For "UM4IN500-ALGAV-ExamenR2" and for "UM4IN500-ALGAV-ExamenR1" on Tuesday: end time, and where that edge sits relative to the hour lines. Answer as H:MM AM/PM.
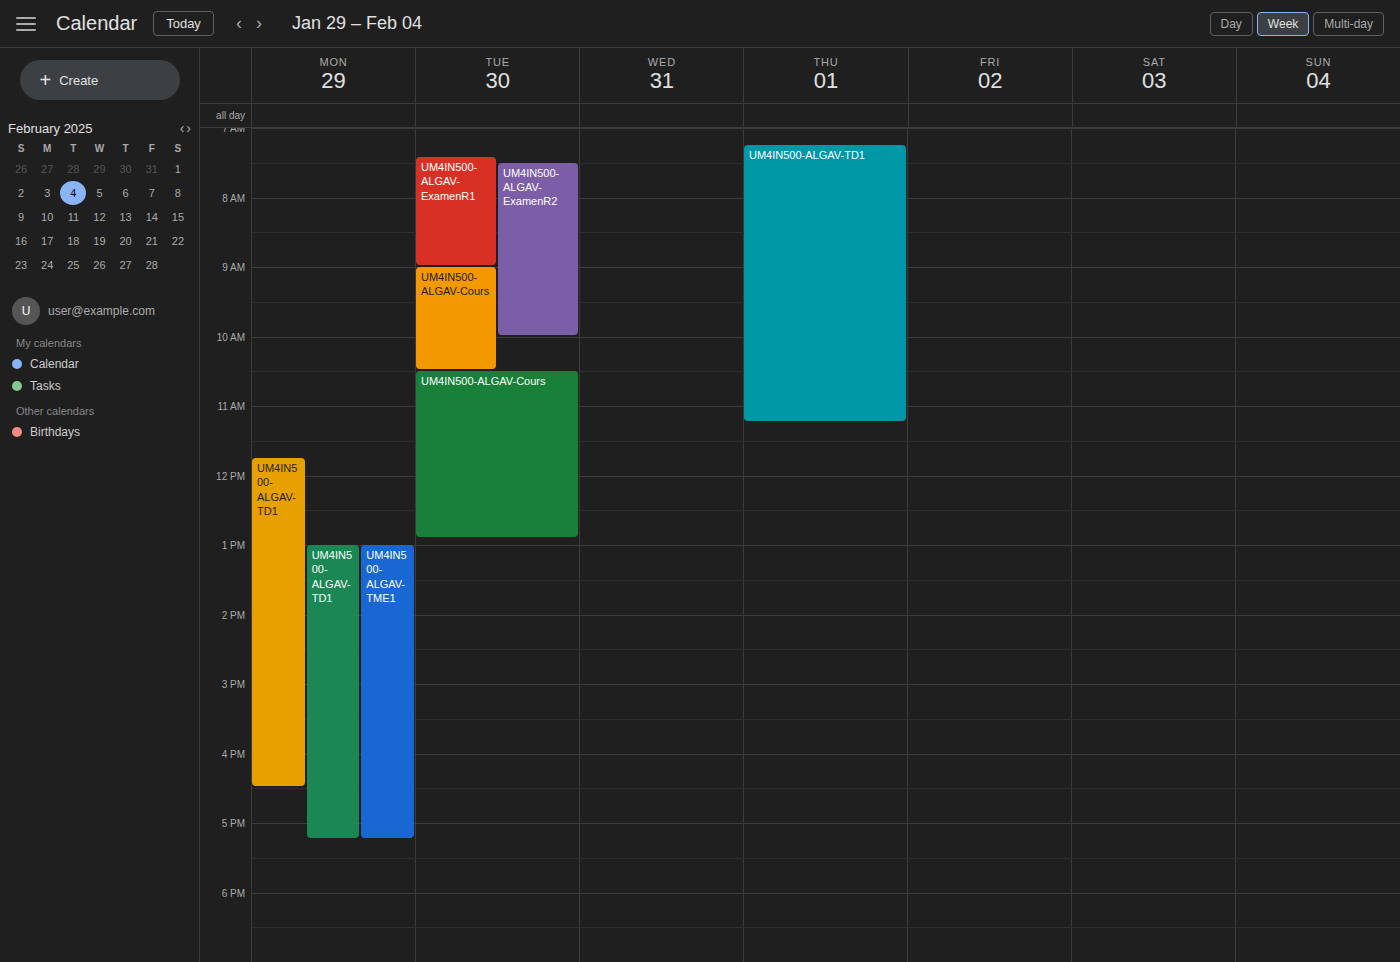
"UM4IN500-ALGAV-ExamenR2": 10:00 AM, exactly on the 10 AM line. "UM4IN500-ALGAV-ExamenR1": 9:00 AM, exactly on the 9 AM line.